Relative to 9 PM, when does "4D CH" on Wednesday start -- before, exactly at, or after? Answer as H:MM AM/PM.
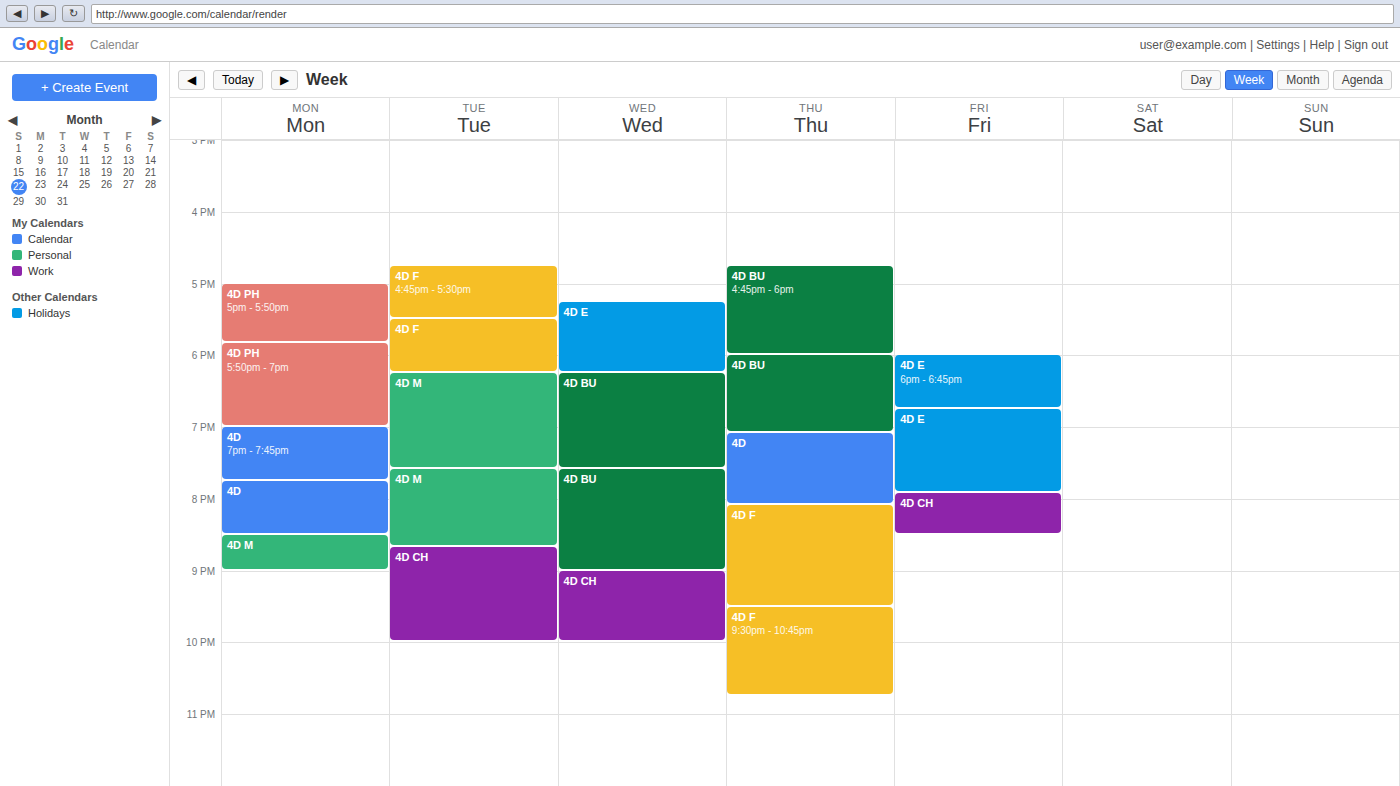
9:00 PM -- exactly at 9 PM, on the 9 PM line.